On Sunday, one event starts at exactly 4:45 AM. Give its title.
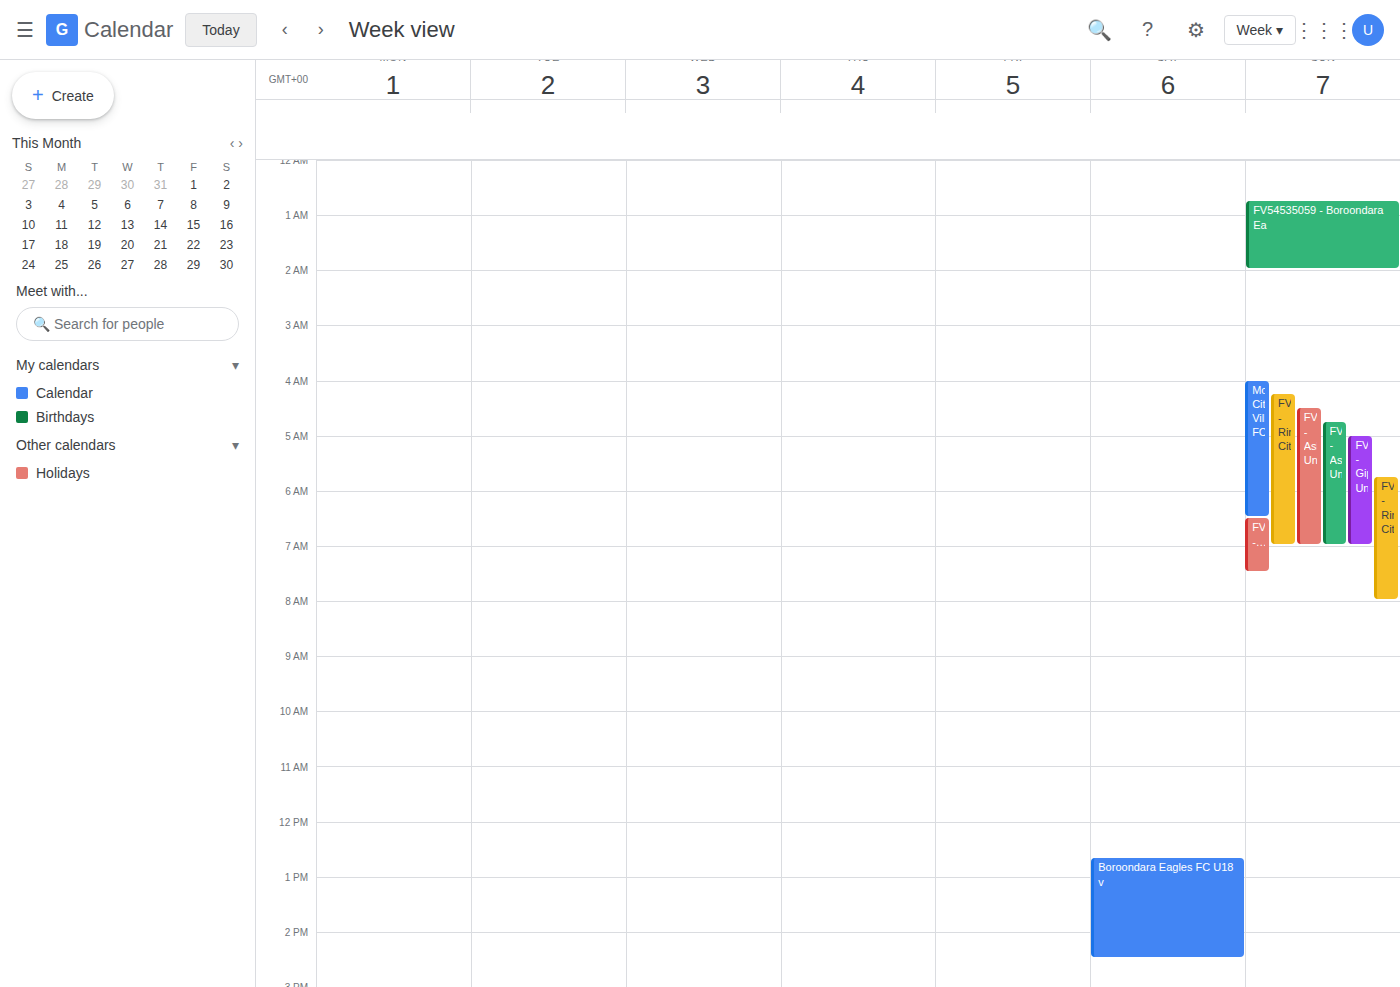
"FV54535062 - Ashburton Uni"